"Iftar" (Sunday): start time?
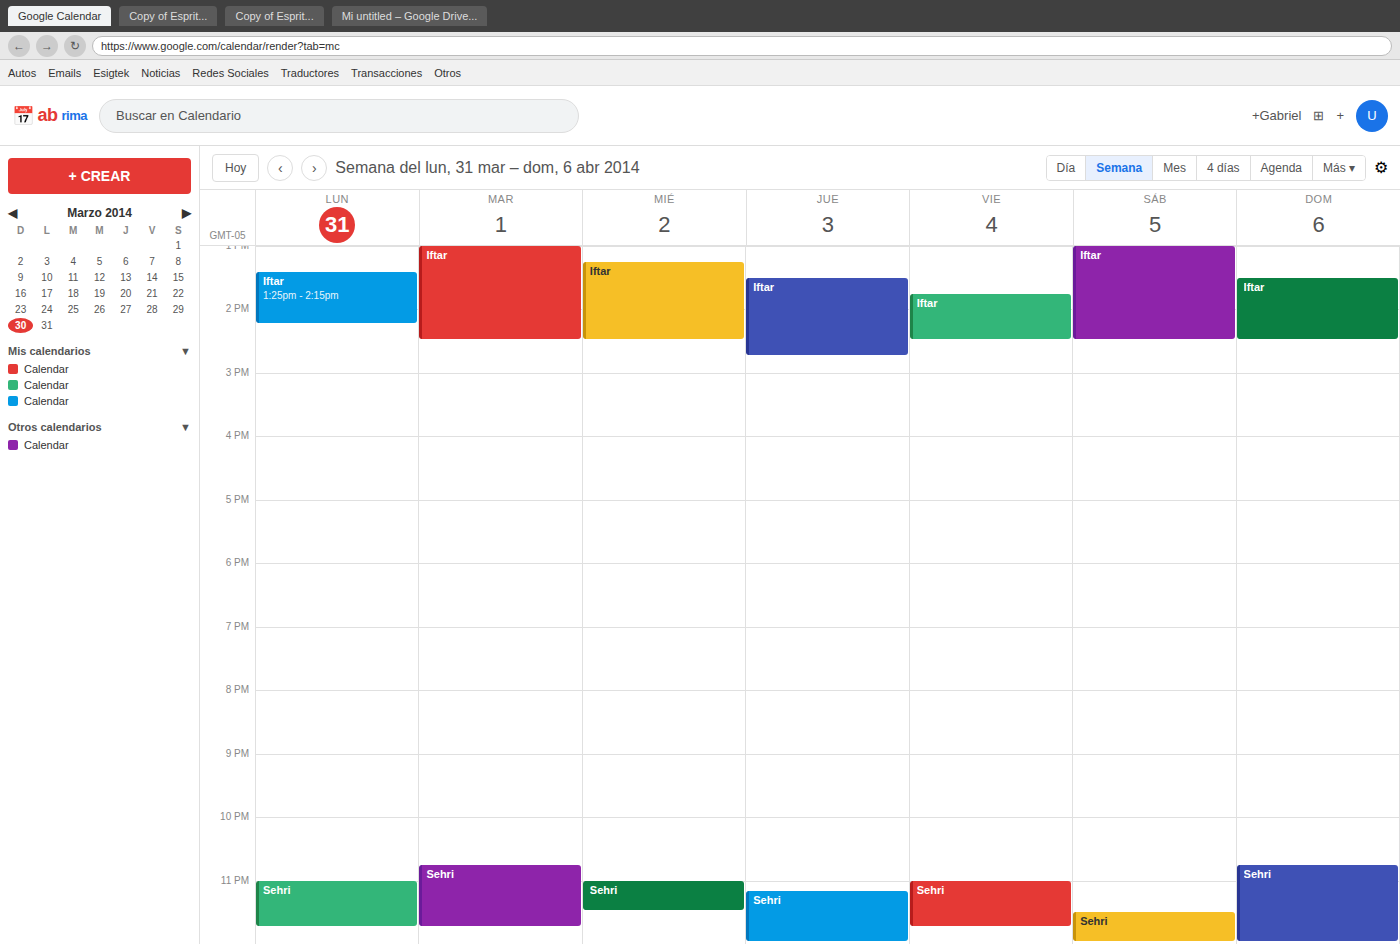
13:30